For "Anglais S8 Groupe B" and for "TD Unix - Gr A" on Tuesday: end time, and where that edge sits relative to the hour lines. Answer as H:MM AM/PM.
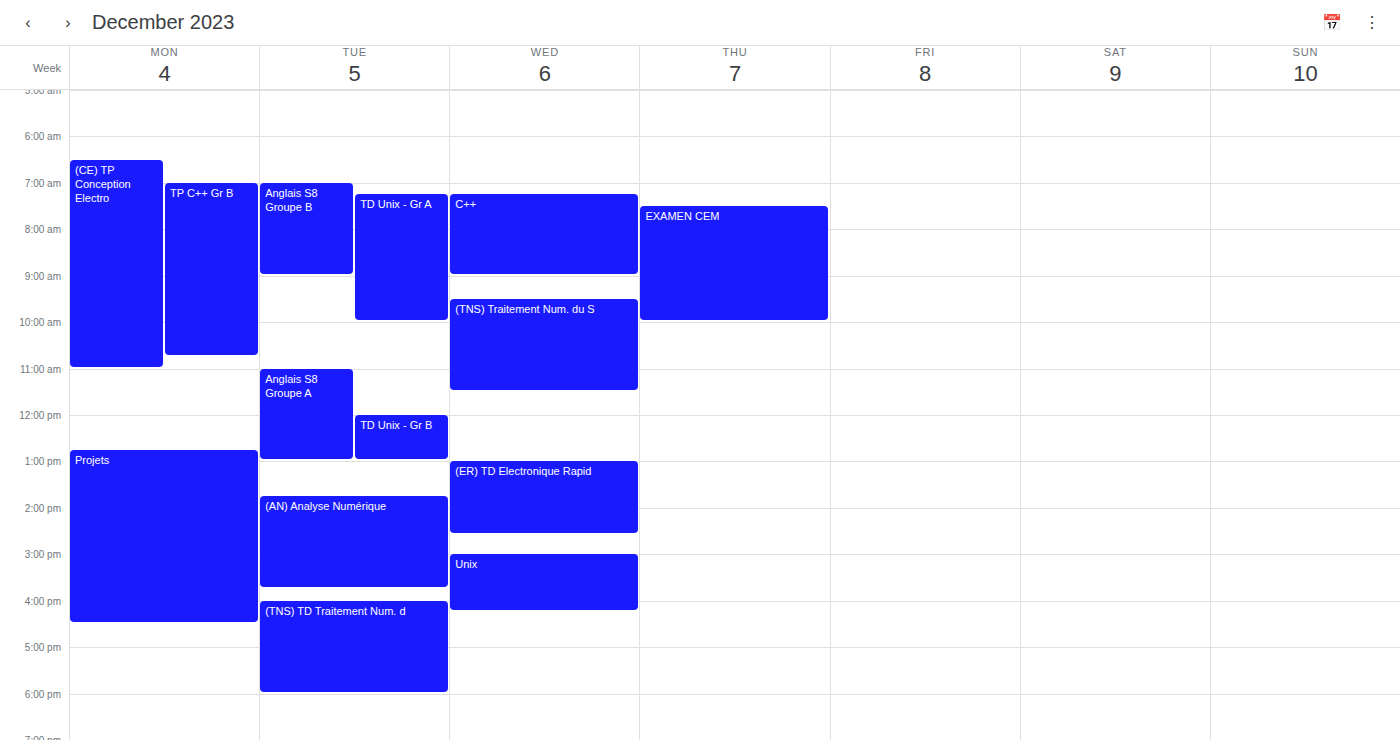
"Anglais S8 Groupe B": 9:00 AM, exactly on the 9 AM line. "TD Unix - Gr A": 10:00 AM, exactly on the 10 AM line.